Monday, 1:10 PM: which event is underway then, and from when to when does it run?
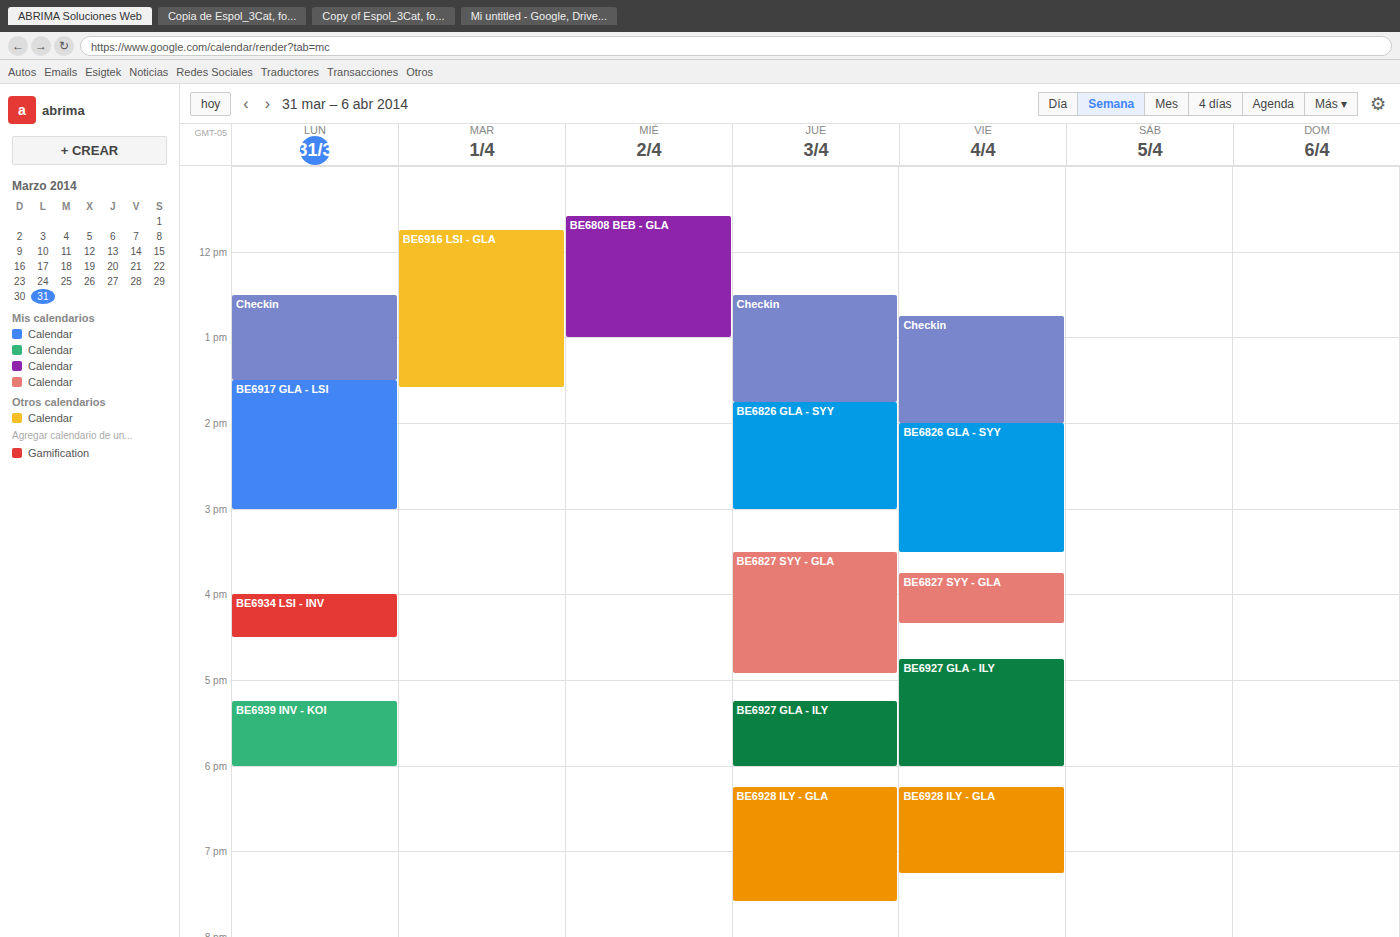
"Checkin", 12:30 PM to 1:30 PM